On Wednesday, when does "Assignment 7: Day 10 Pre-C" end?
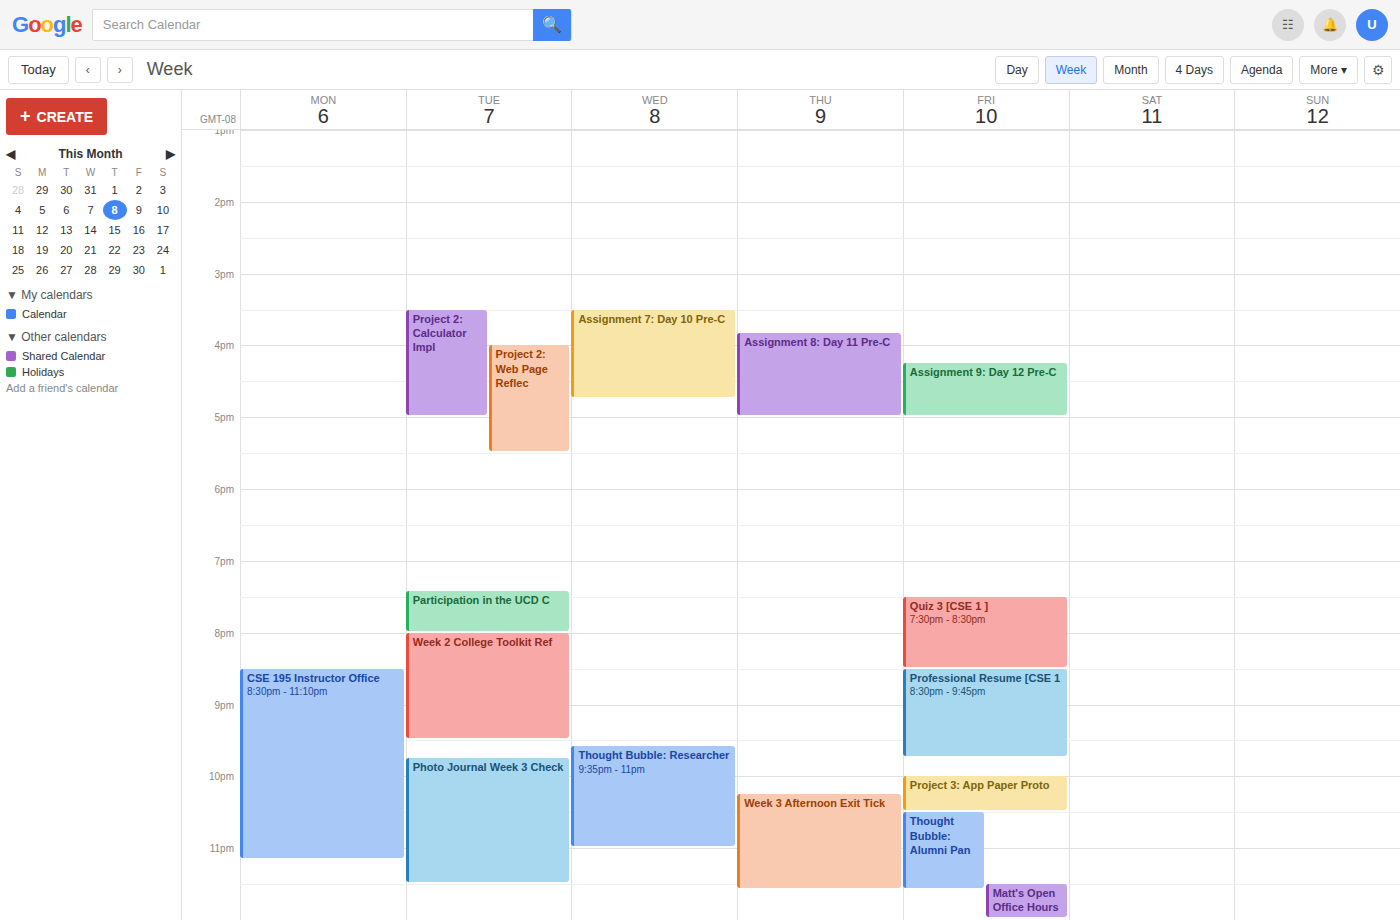
4:45 PM